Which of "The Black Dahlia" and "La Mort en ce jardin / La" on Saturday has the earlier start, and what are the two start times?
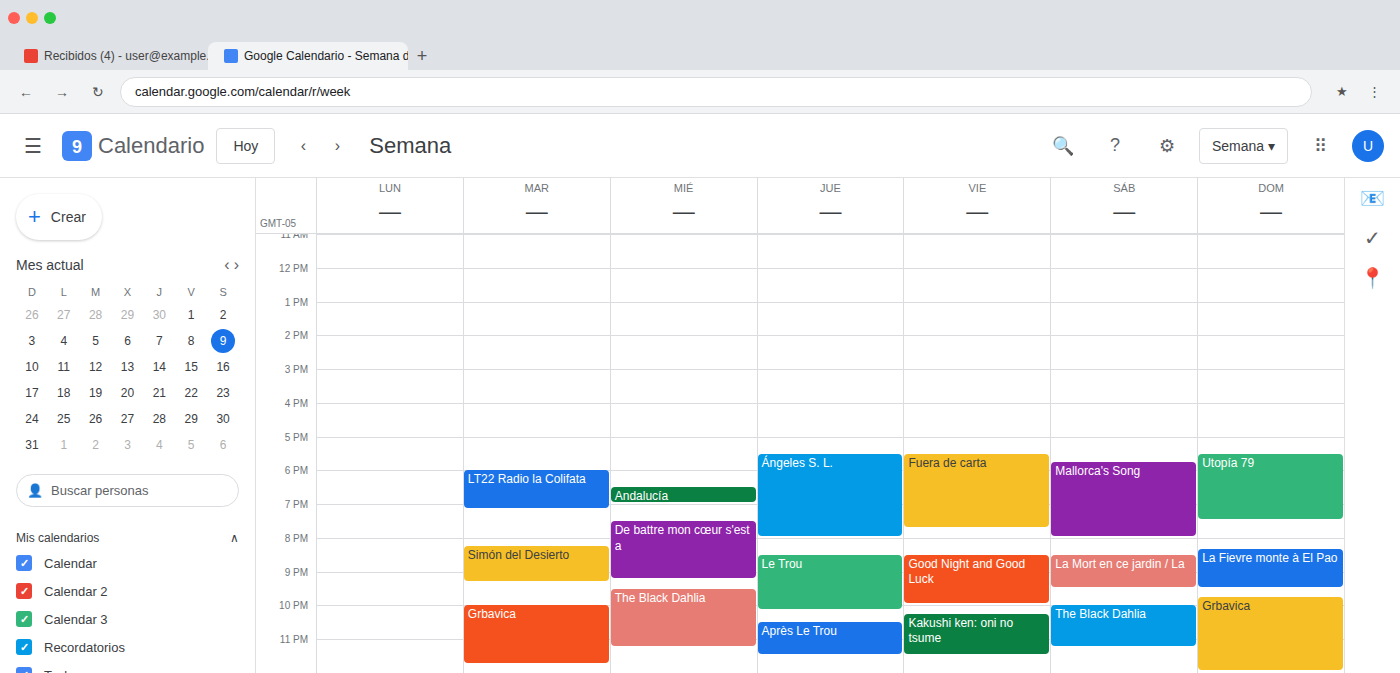
"La Mort en ce jardin / La" 8:30 PM; "The Black Dahlia" 10:00 PM.